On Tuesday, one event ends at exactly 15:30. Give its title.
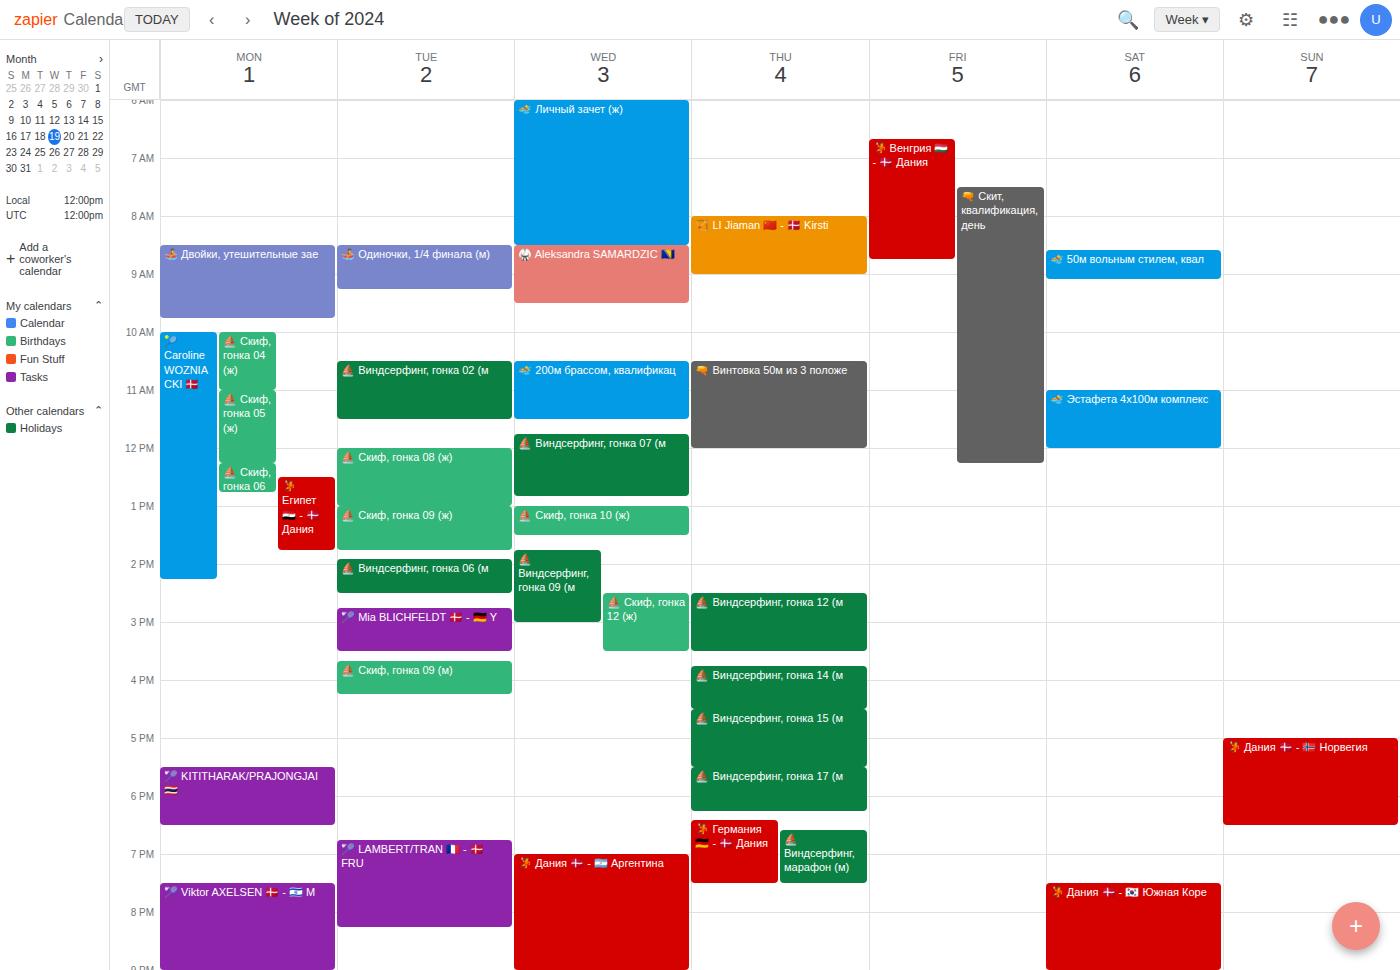
"🏸 Mia BLICHFELDT 🇩🇰 - 🇩🇪 Y"